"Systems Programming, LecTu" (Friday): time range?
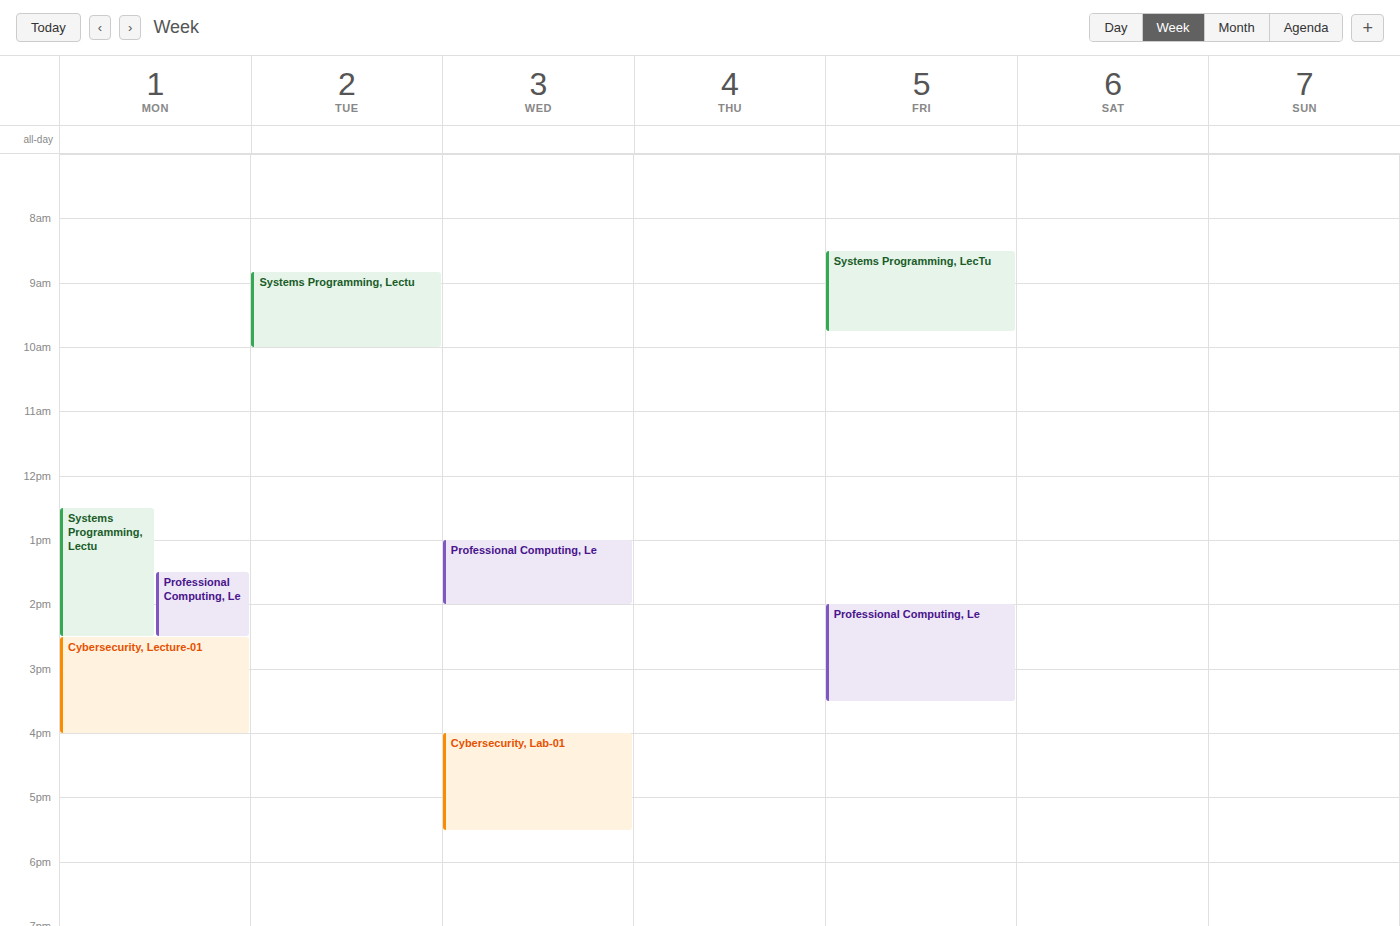
8:30 AM to 9:45 AM